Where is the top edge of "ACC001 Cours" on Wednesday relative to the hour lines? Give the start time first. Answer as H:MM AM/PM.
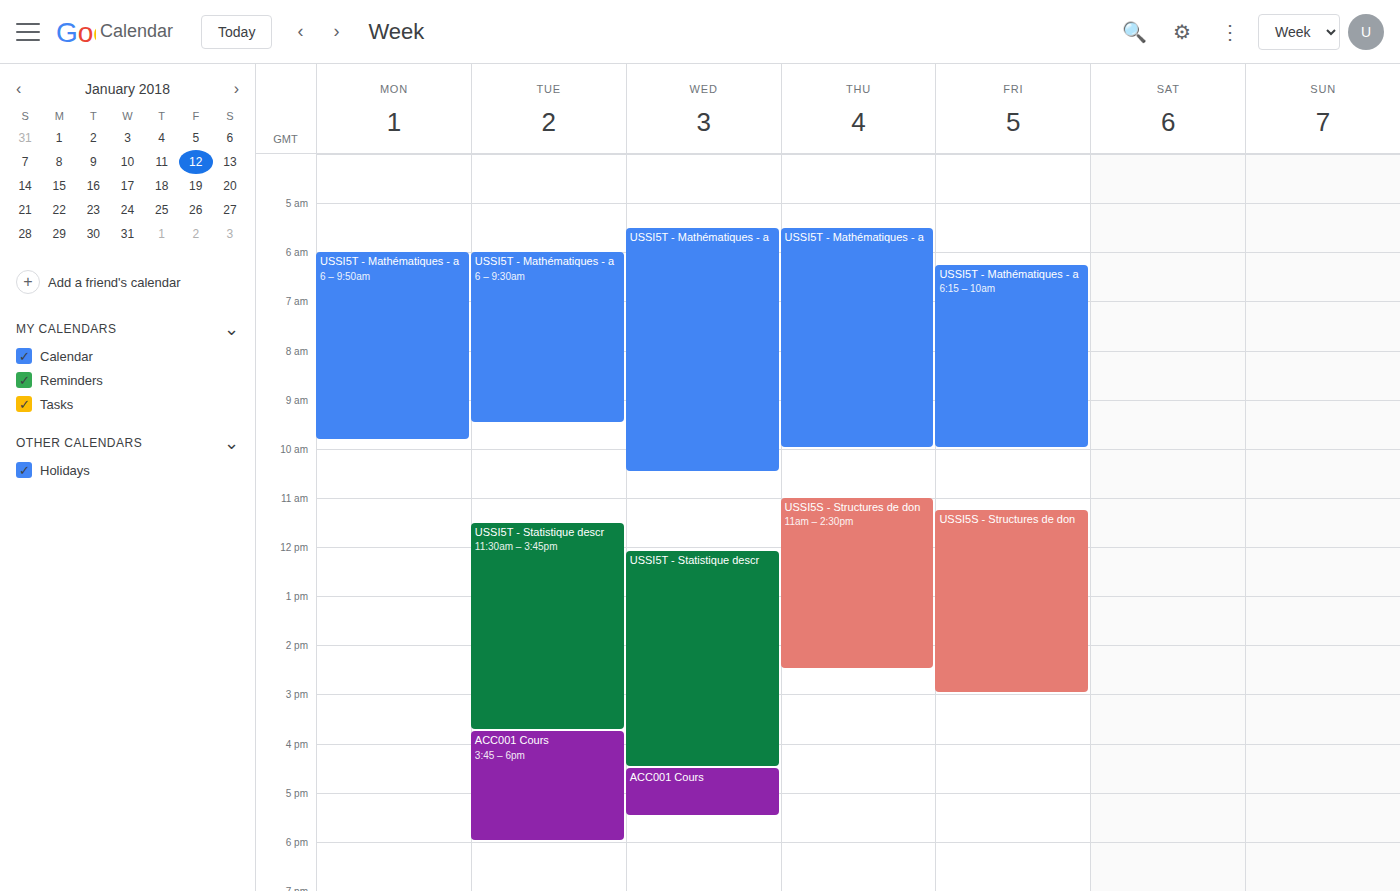
4:30 PM -- halfway between the 4 PM and 5 PM lines.